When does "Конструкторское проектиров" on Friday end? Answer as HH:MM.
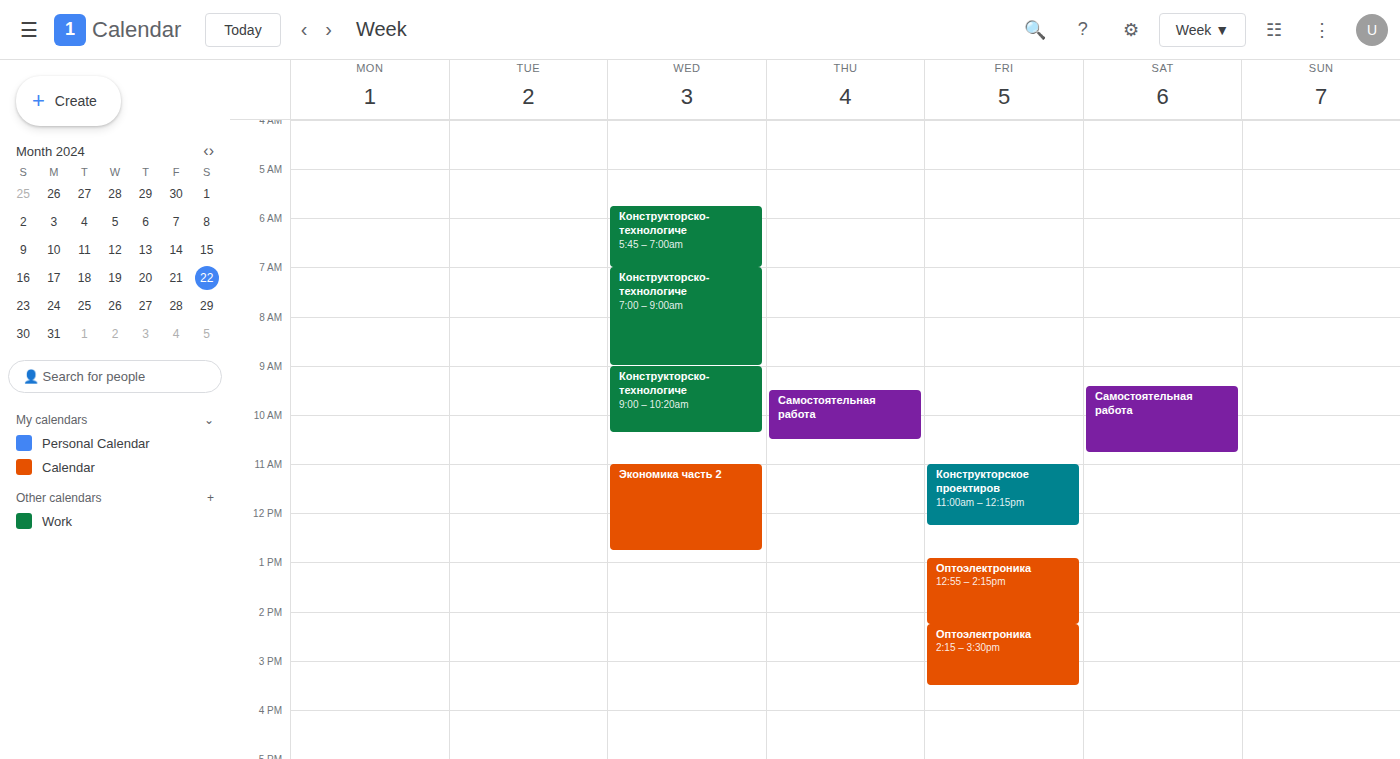
12:15